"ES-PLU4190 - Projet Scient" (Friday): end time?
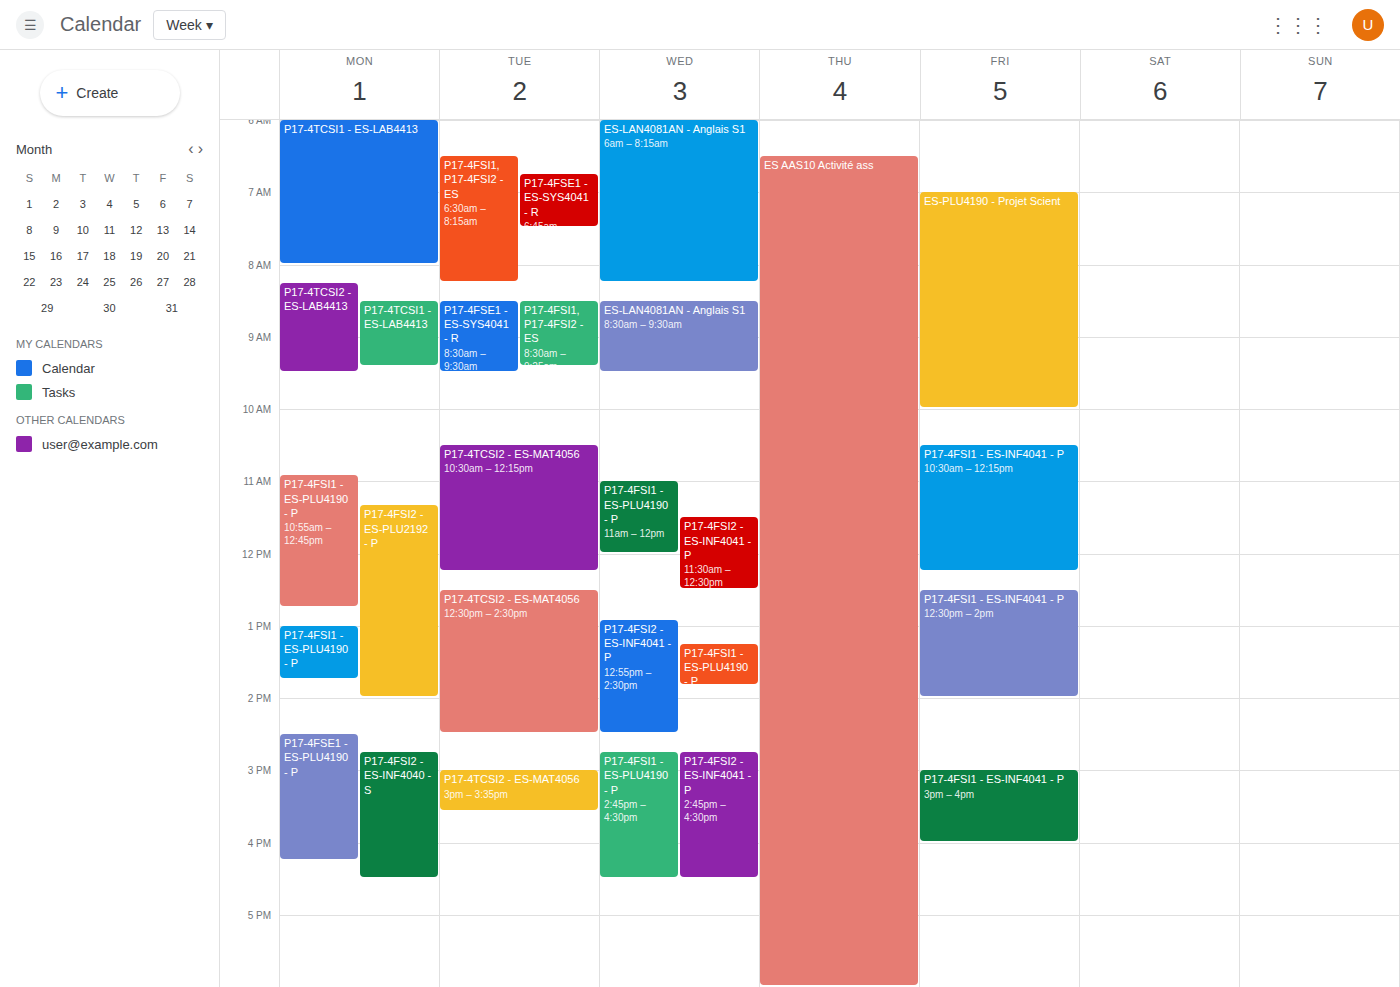
10:00 AM